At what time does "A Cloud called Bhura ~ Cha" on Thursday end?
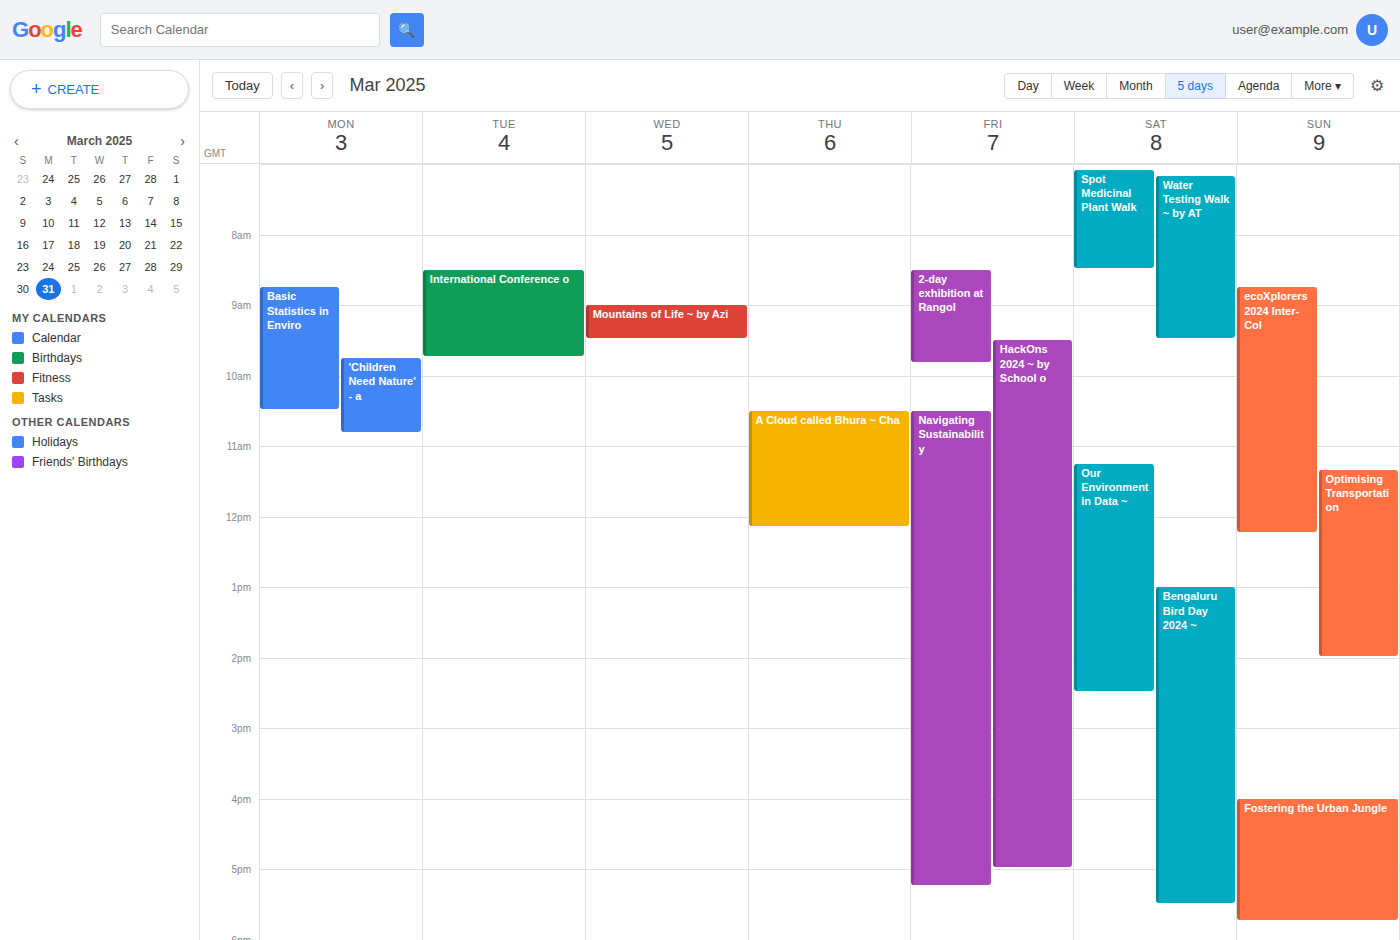
12:10 PM